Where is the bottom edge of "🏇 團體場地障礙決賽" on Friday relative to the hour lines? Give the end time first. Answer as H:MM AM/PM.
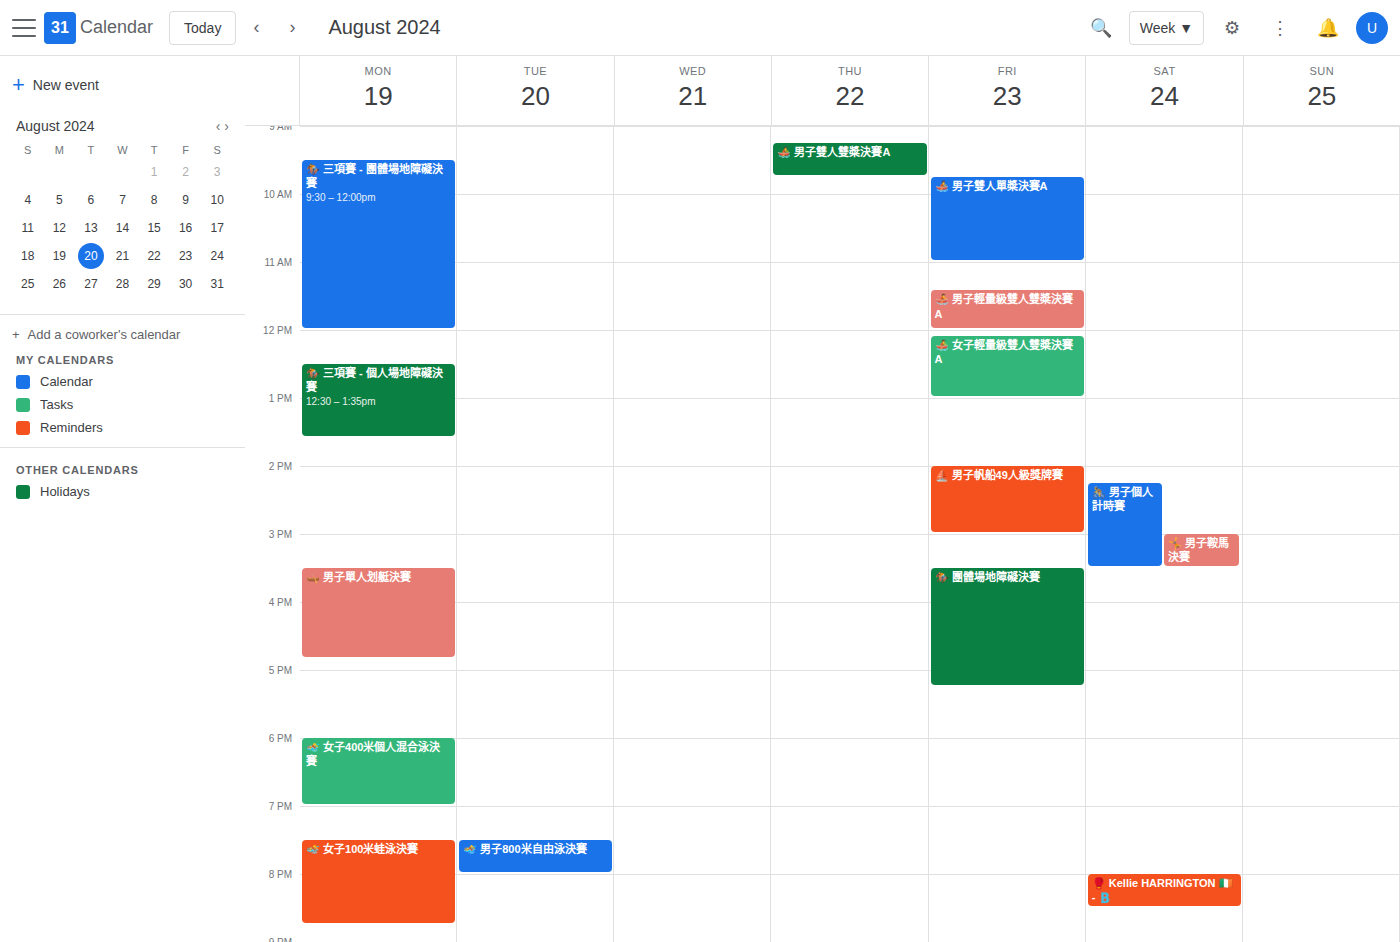
5:15 PM -- neither: a quarter of the way from the 5 PM line to the 6 PM line.